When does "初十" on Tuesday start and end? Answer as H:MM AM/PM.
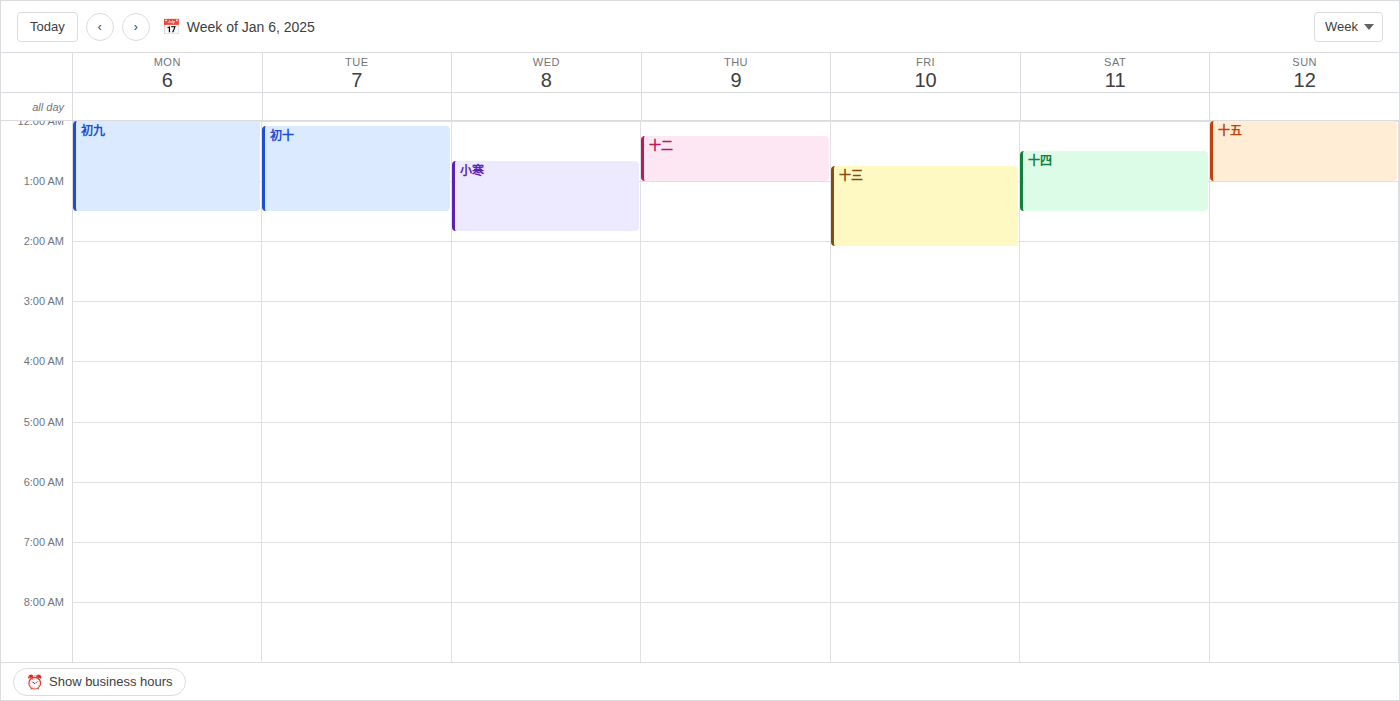
12:05 AM to 1:30 AM